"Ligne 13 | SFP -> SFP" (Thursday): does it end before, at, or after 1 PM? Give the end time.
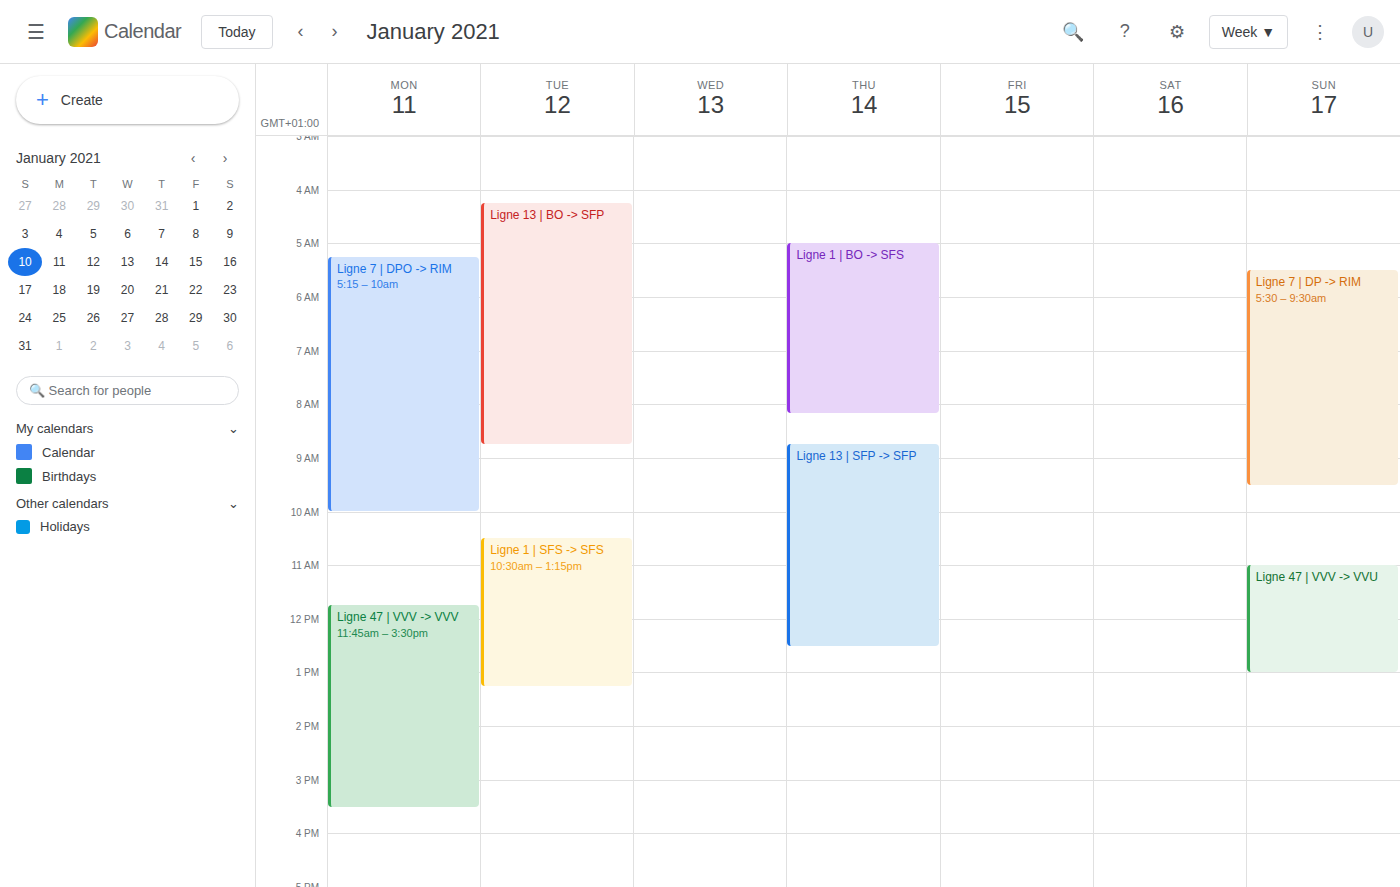
12:30 PM -- before 1 PM, 30 minutes above the 1 PM line.